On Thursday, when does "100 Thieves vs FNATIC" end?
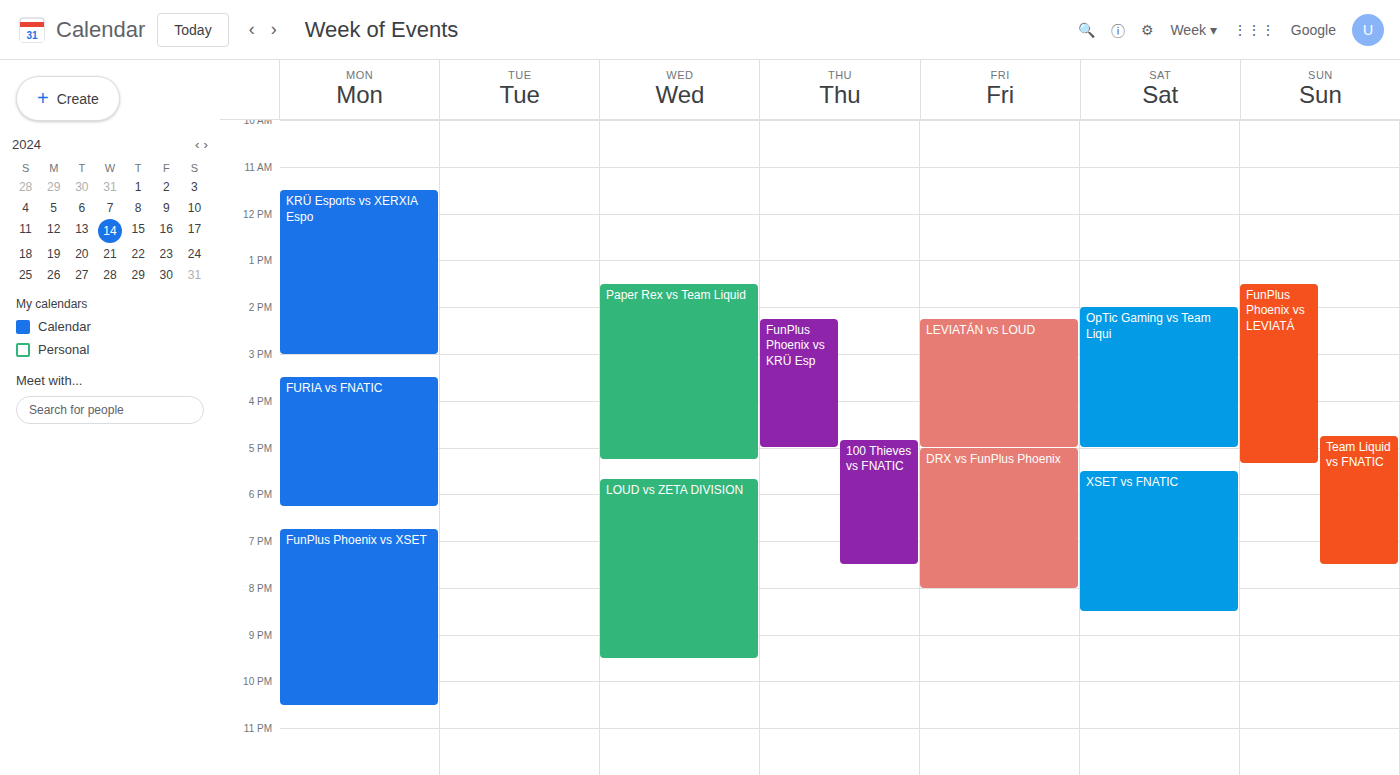
7:30 PM